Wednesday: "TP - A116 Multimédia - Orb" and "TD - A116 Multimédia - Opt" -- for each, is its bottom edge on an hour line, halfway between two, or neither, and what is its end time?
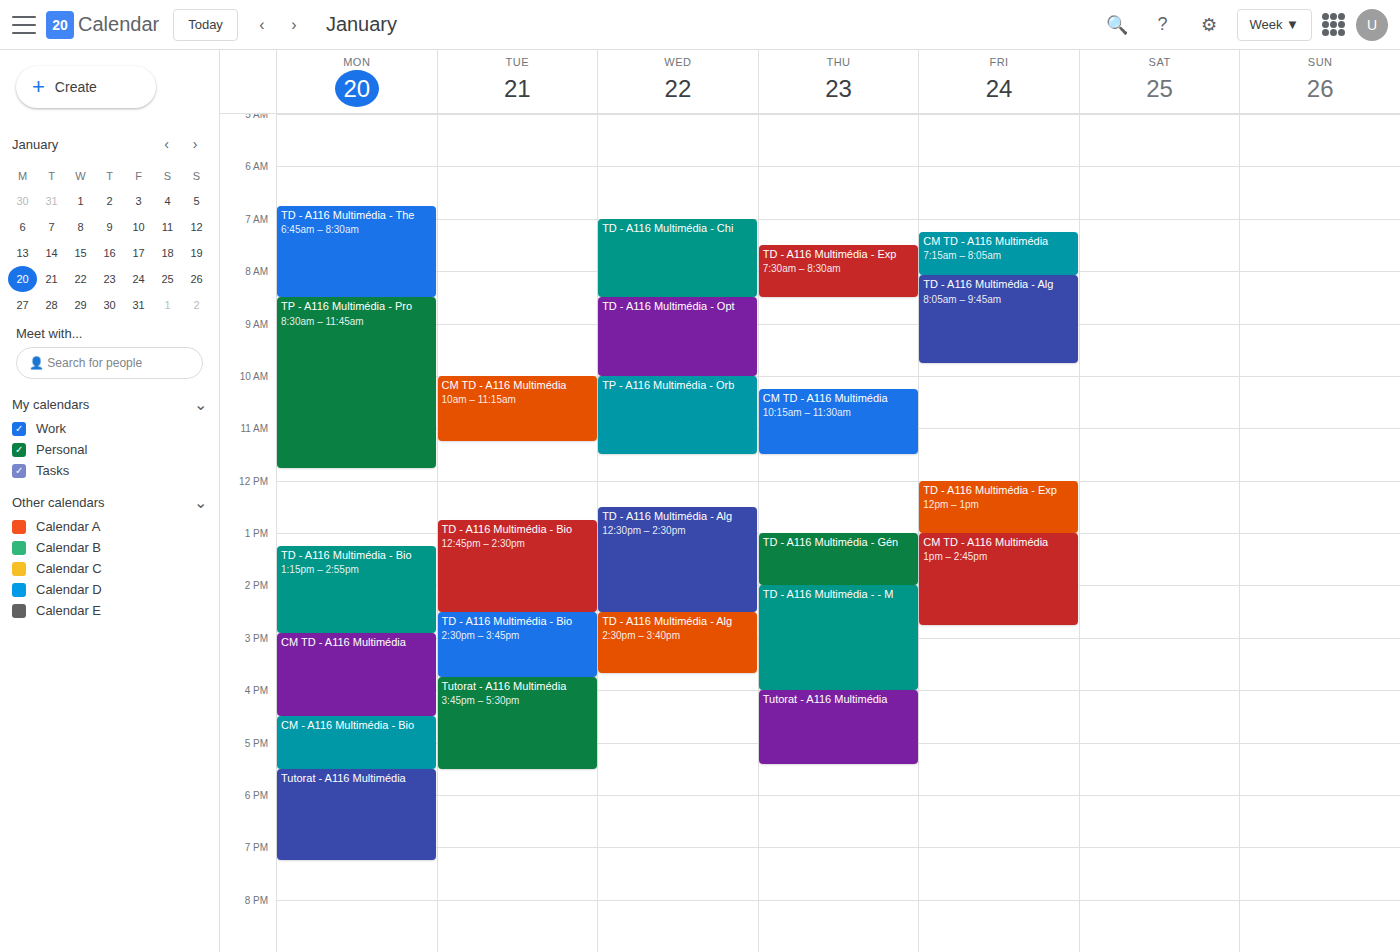
"TP - A116 Multimédia - Orb": 11:30, halfway between the 11:00 and 12:00 lines. "TD - A116 Multimédia - Opt": 10:00, exactly on the 10:00 line.